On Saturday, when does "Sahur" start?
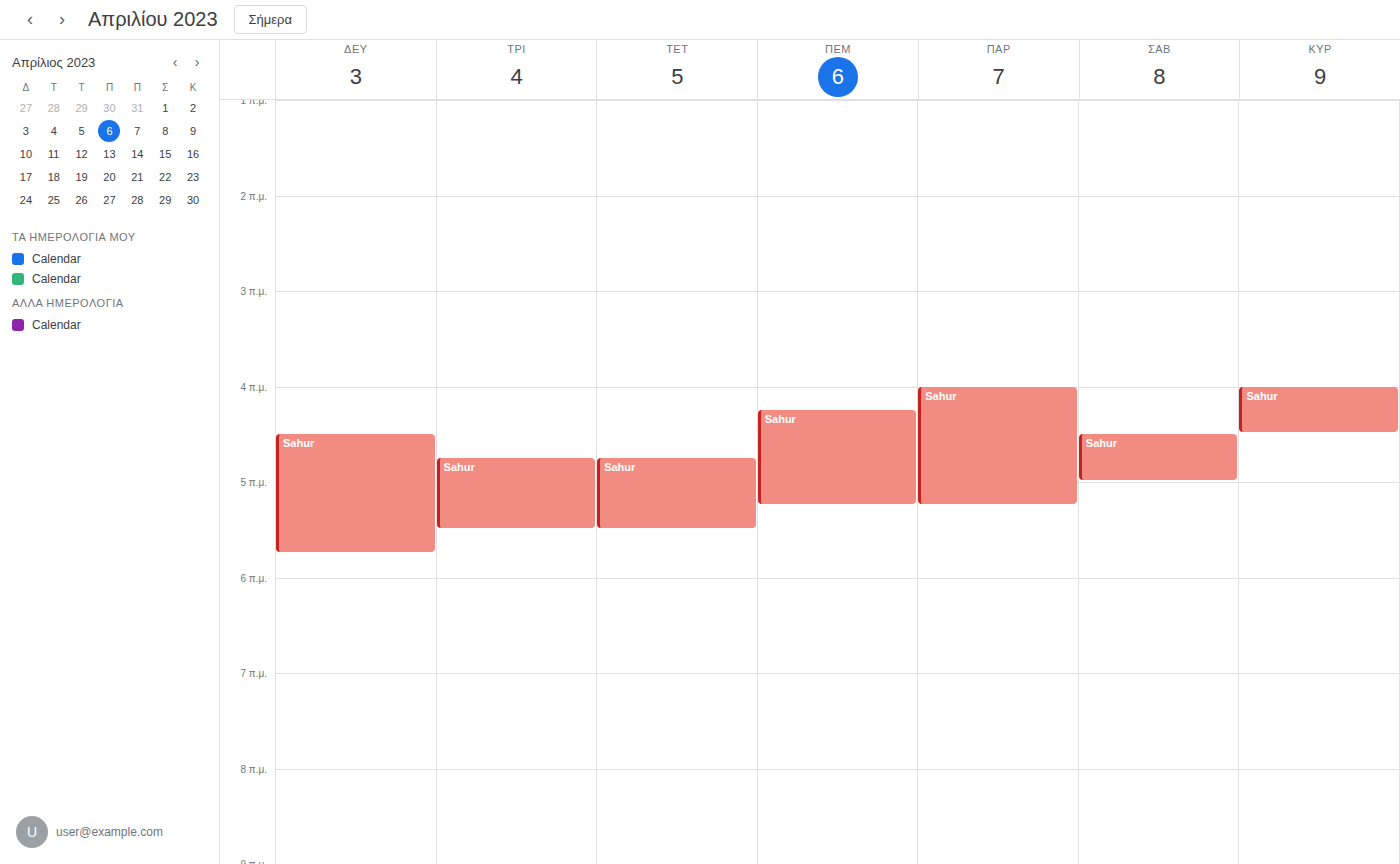
4:30 AM